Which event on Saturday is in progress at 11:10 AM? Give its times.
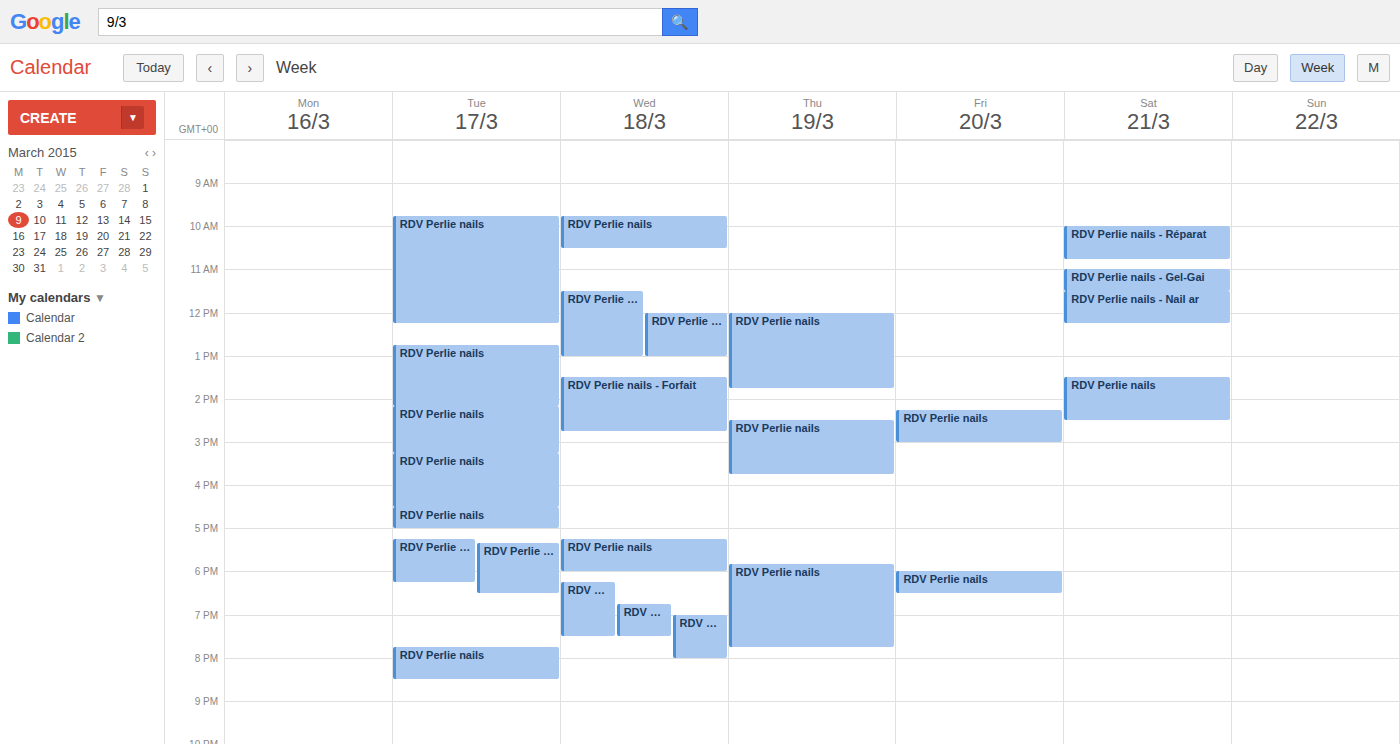
"RDV Perlie nails - Gel-Gai", 11:00 AM to 11:30 AM